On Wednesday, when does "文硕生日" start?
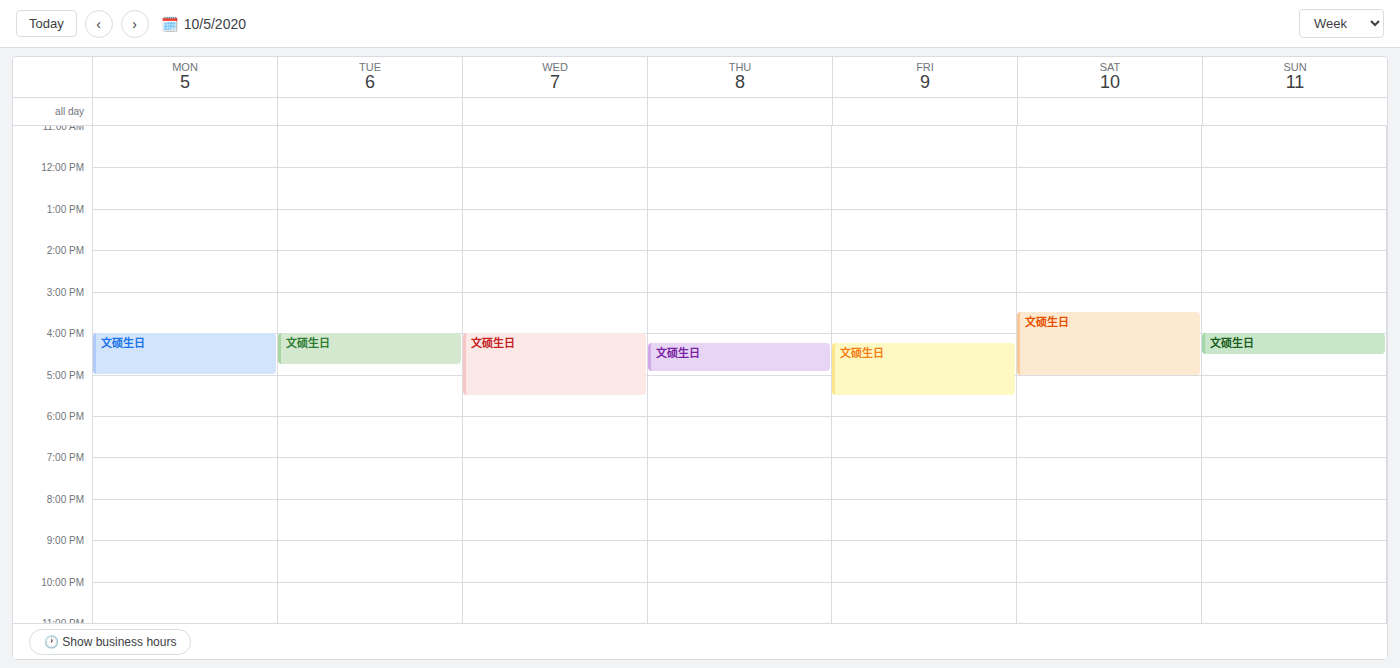
4:00 PM